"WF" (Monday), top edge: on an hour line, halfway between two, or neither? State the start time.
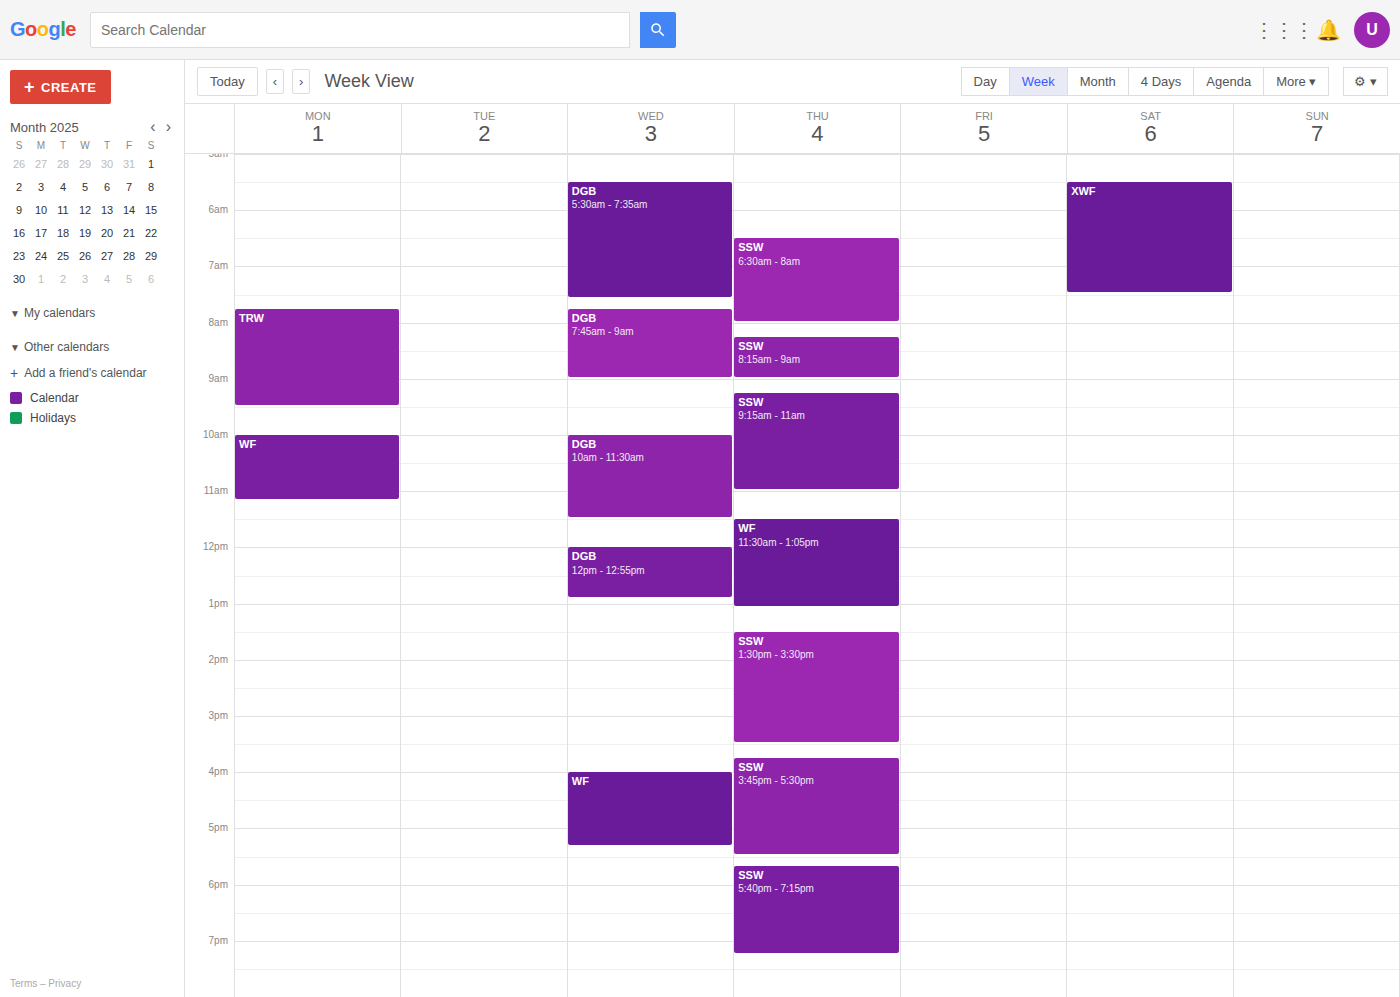
10:00 AM -- exactly on the 10 AM line.